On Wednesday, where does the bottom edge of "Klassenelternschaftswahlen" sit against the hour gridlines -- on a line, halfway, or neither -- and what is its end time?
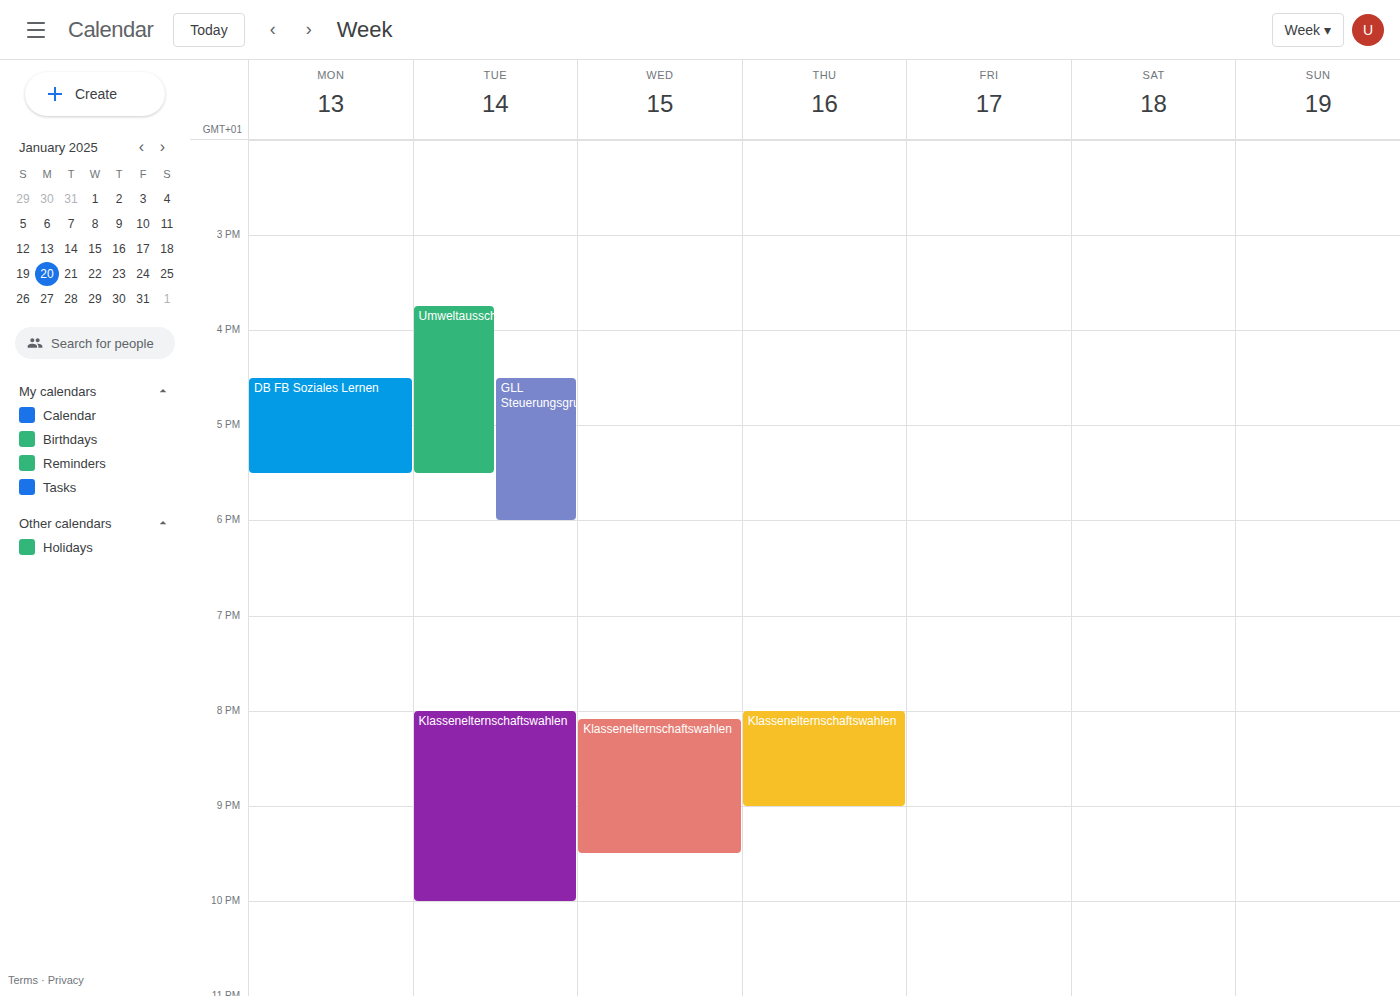
21:30 -- halfway between the 21:00 and 22:00 lines.